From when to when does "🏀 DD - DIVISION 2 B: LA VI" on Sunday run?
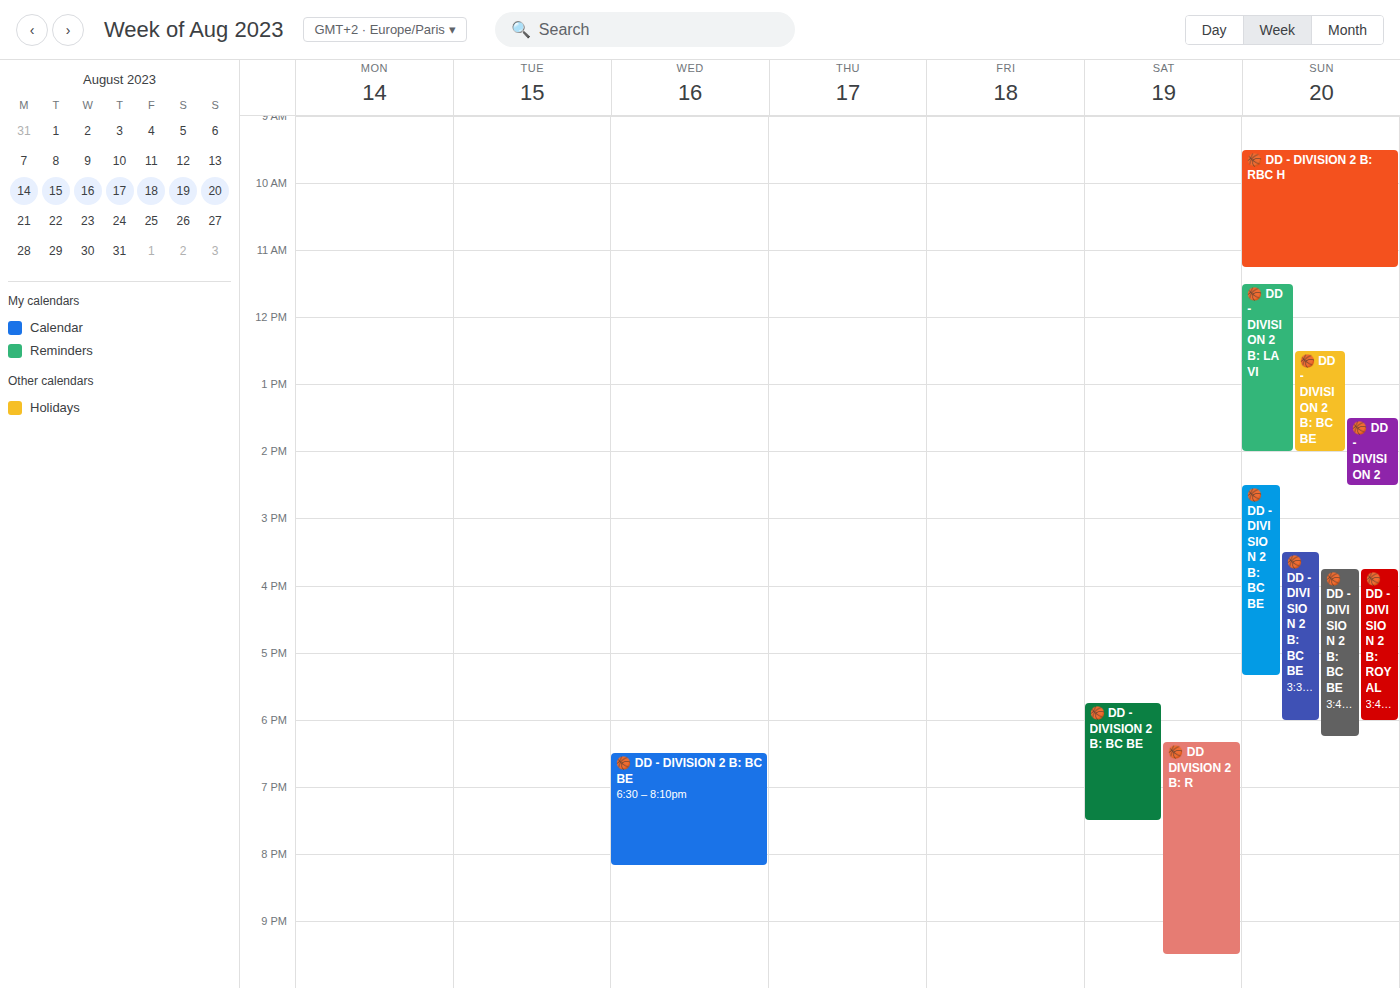
11:30 AM to 2:00 PM